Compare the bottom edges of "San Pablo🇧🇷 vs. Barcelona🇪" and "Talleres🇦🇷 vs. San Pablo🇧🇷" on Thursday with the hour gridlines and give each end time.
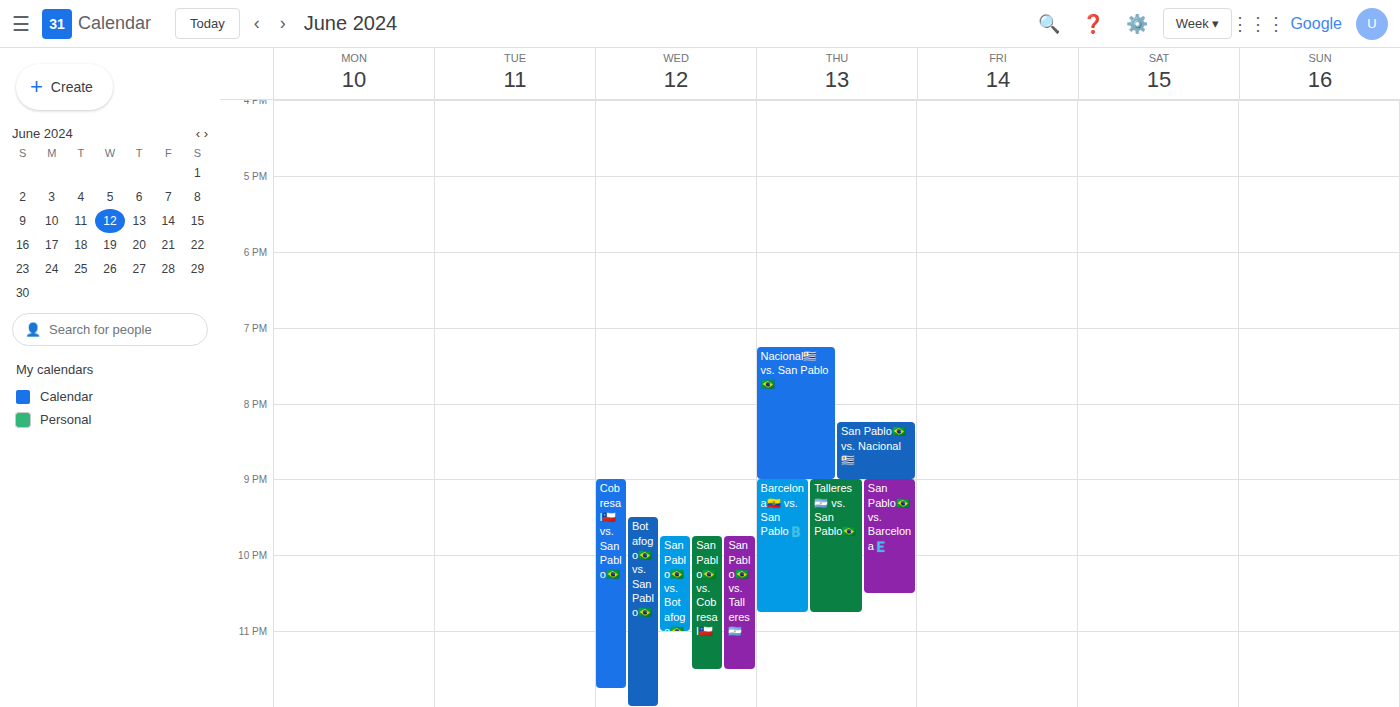
"San Pablo🇧🇷 vs. Barcelona🇪": 10:30 PM, halfway between the 10 PM and 11 PM lines. "Talleres🇦🇷 vs. San Pablo🇧🇷": 10:45 PM, neither: three quarters of the way from the 10 PM line to the 11 PM line.